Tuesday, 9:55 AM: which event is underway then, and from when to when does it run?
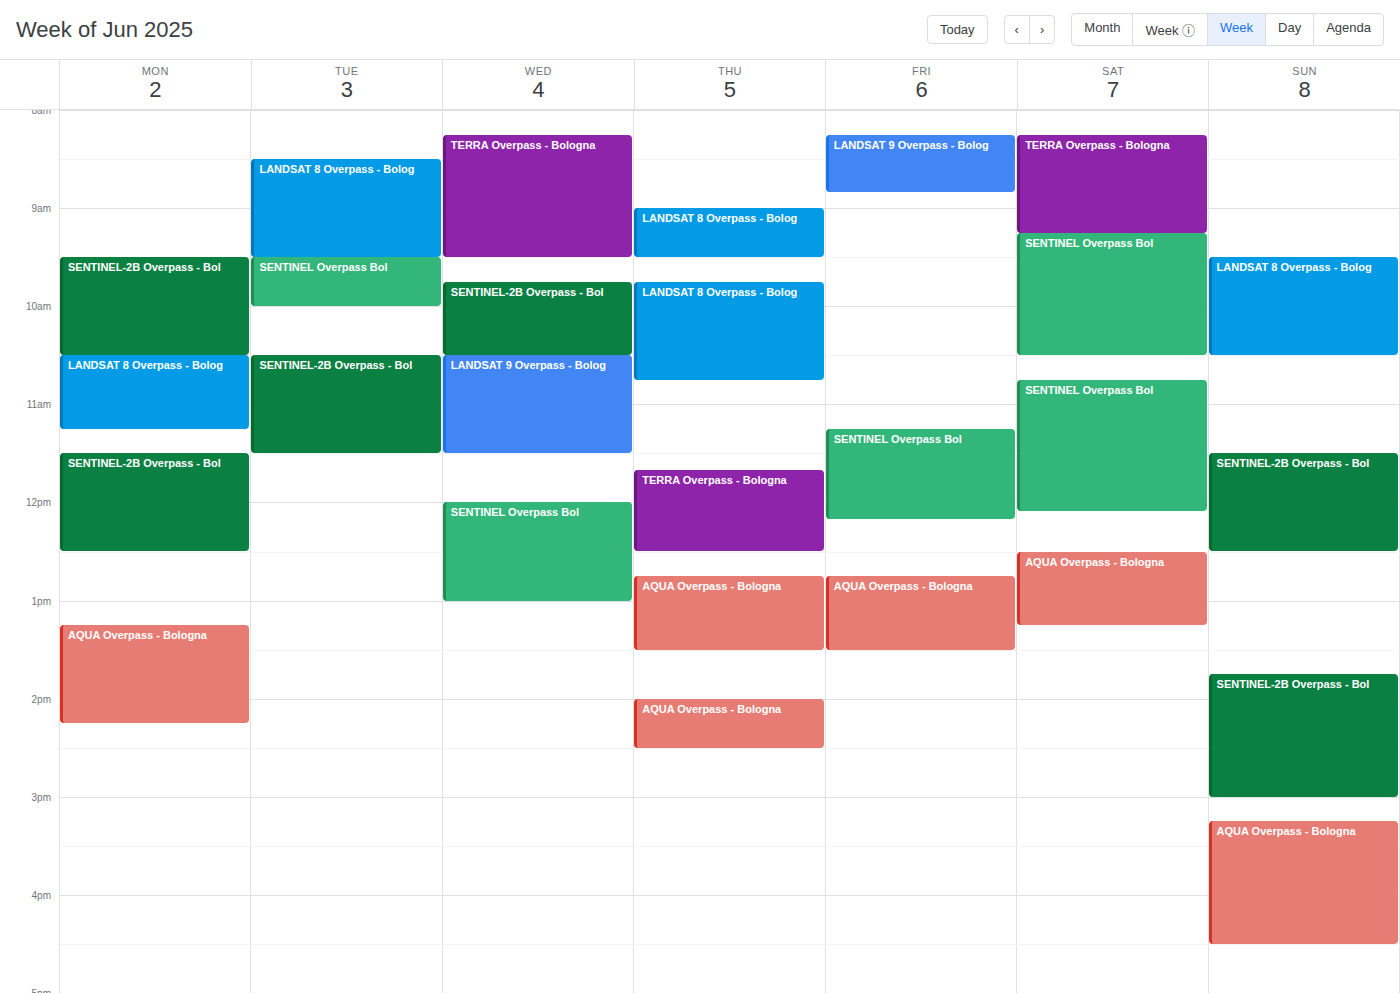
"SENTINEL Overpass Bol", 9:30 AM to 10:00 AM